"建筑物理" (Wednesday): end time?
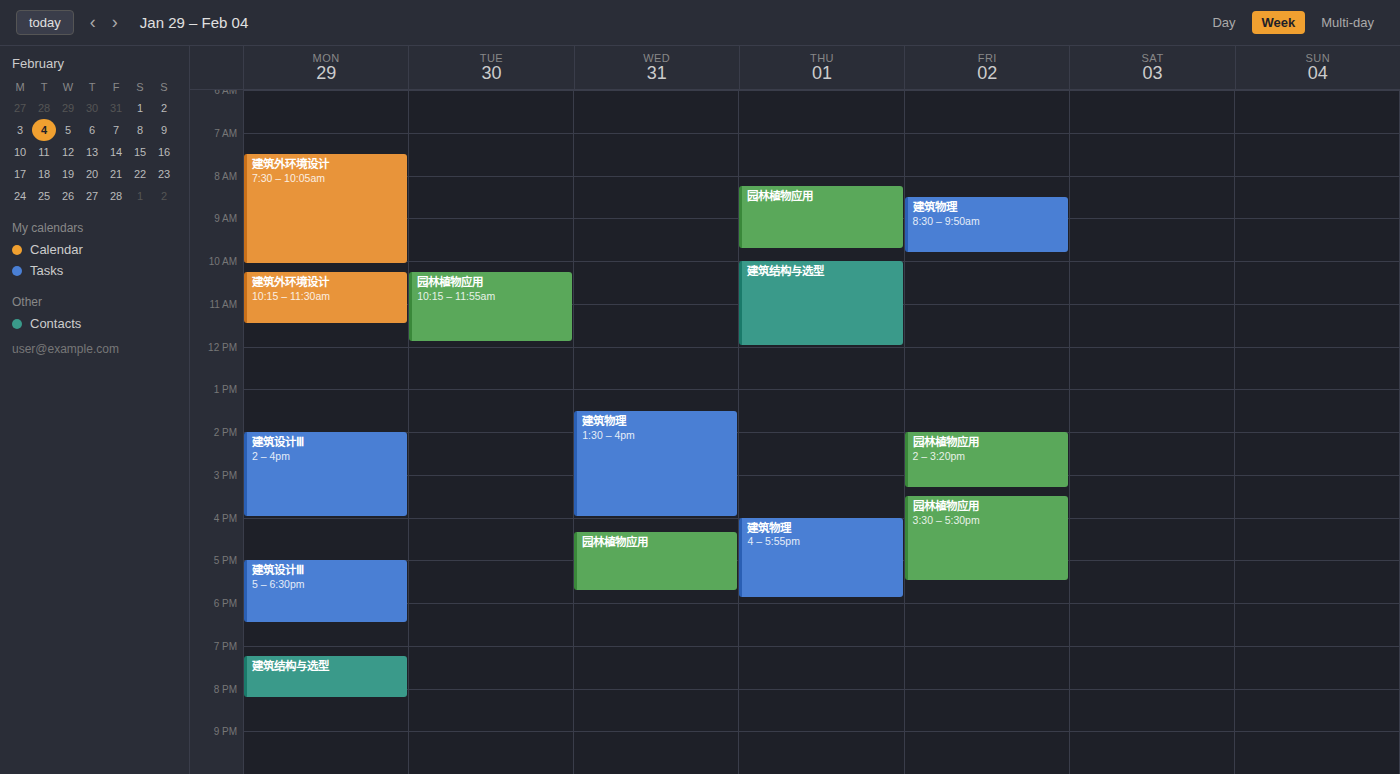
4:00 PM